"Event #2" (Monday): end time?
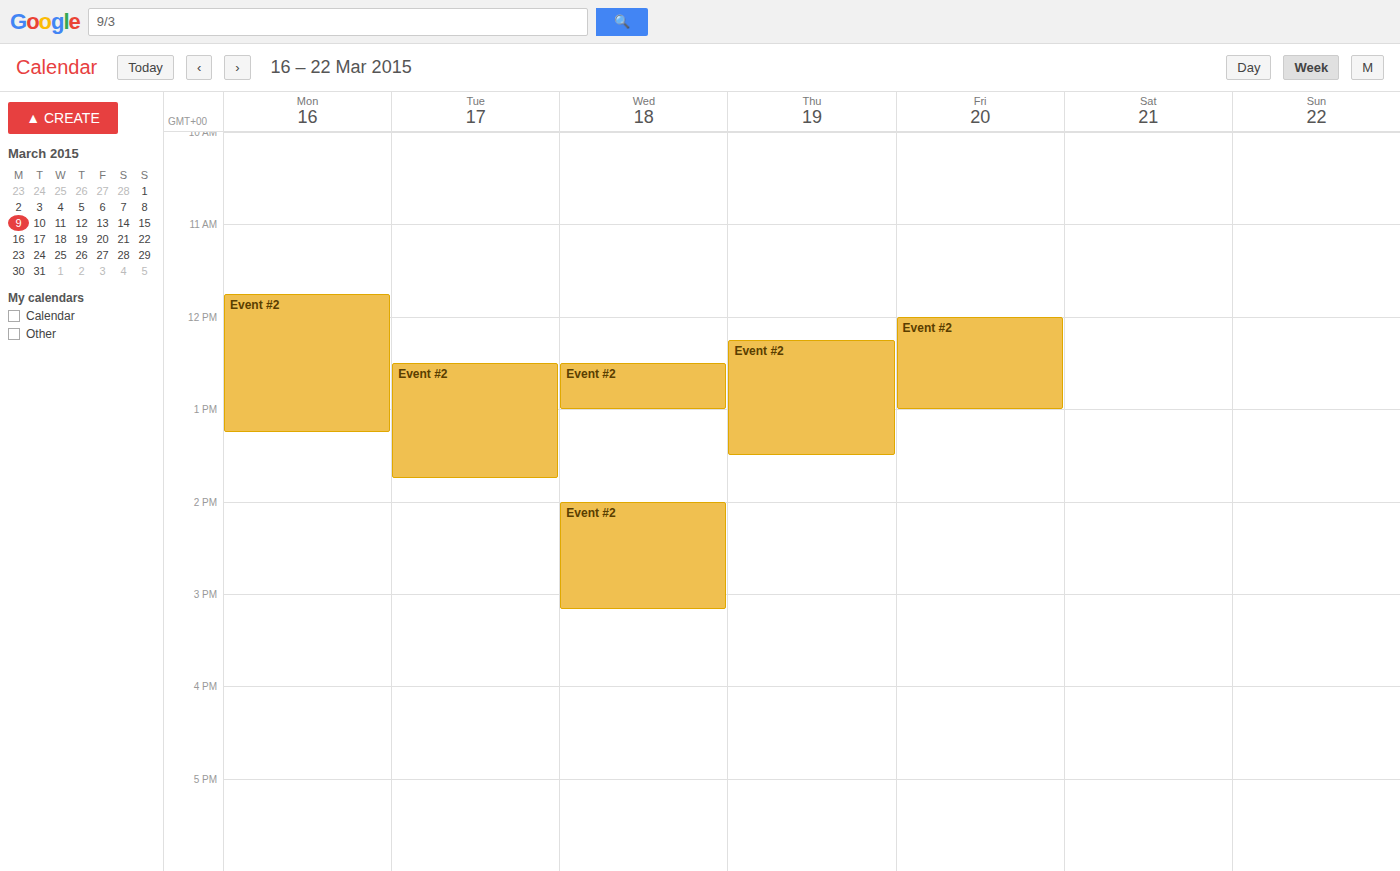
13:15